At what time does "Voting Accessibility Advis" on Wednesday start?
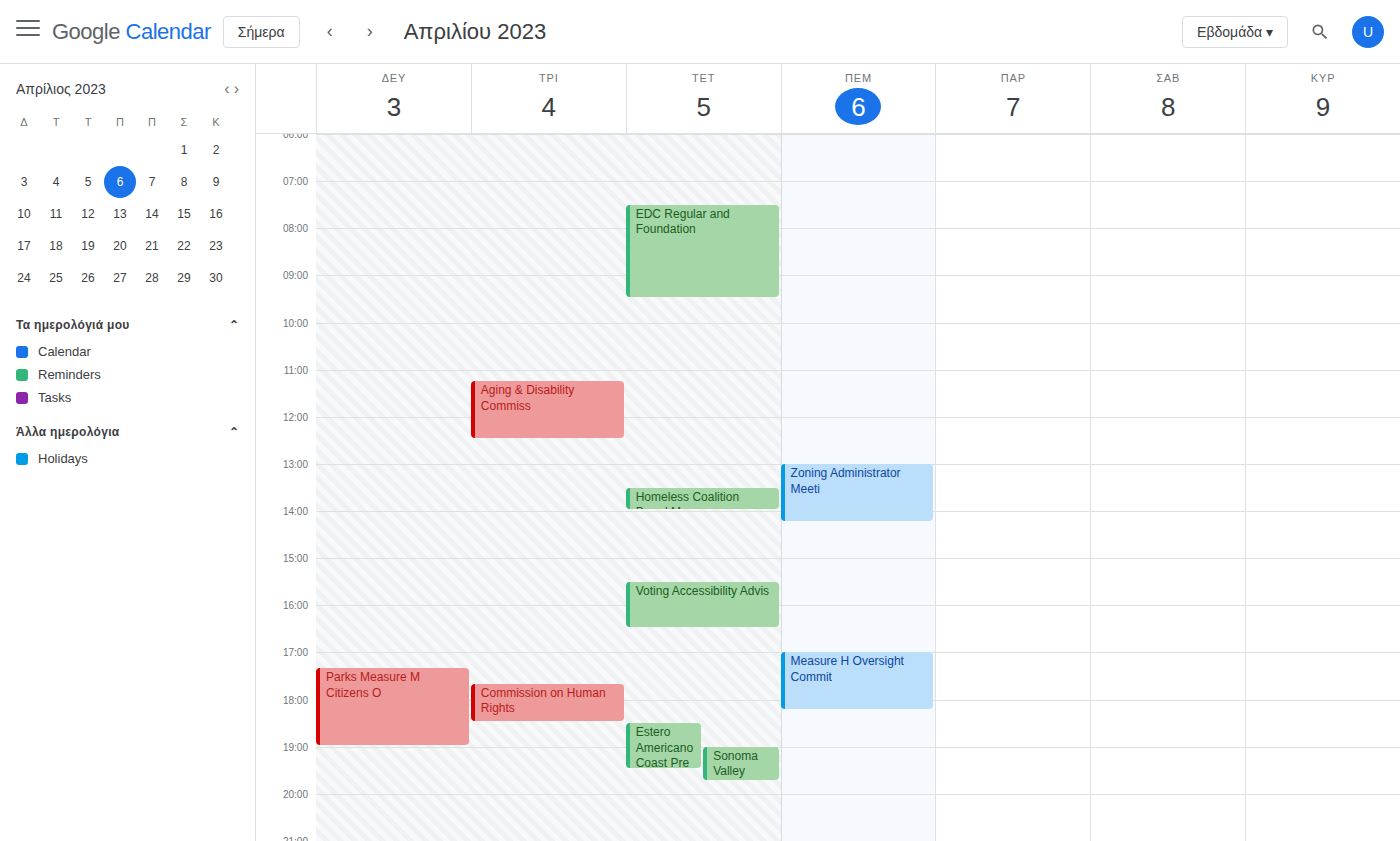
3:30 PM